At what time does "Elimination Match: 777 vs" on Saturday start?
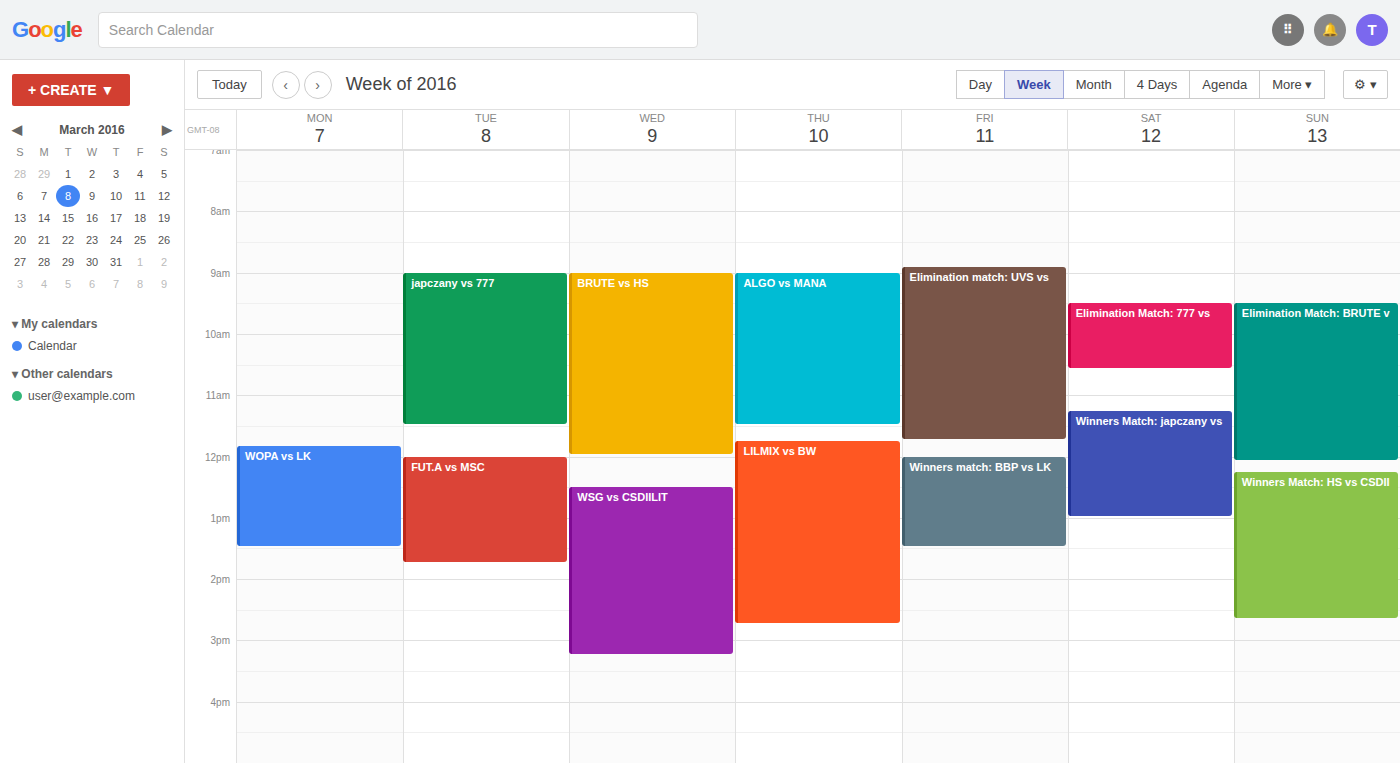
9:30 AM